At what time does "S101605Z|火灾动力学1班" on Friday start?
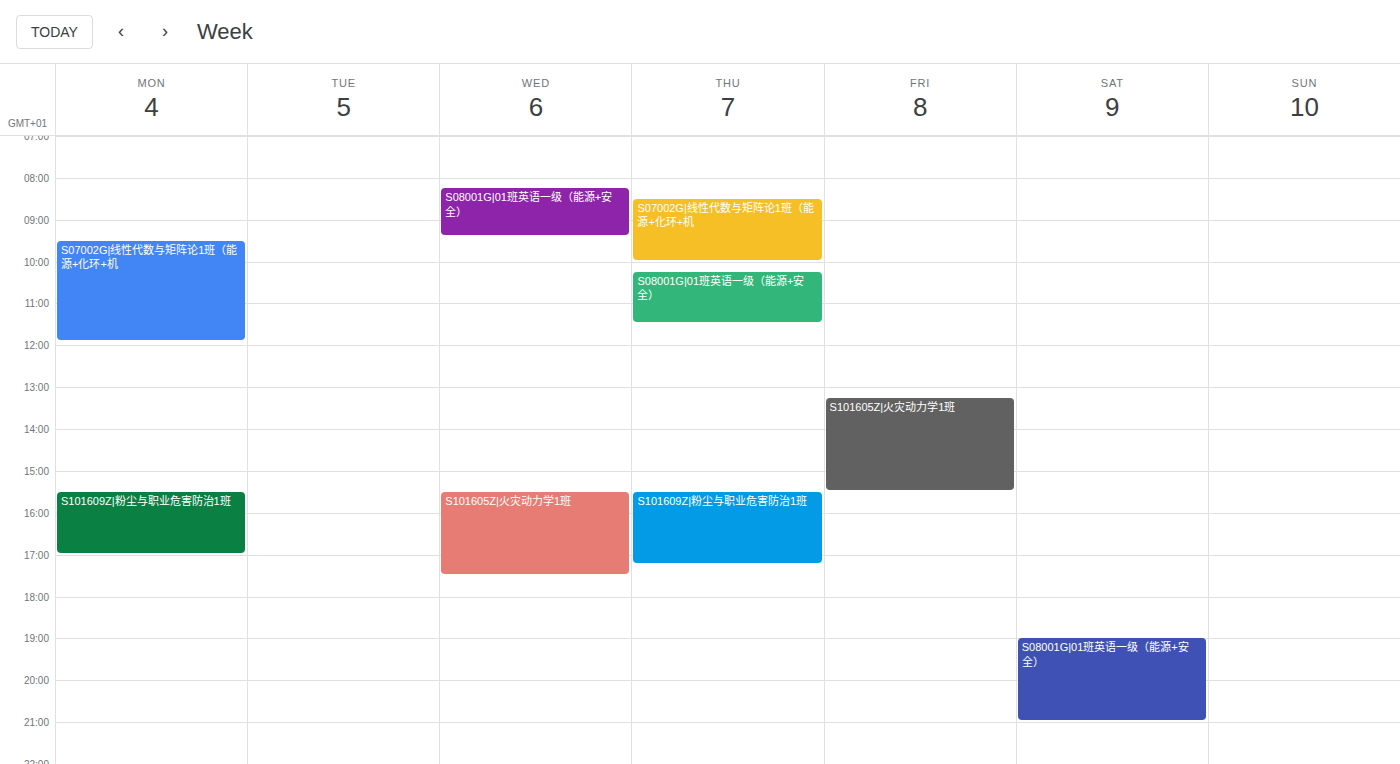
13:15